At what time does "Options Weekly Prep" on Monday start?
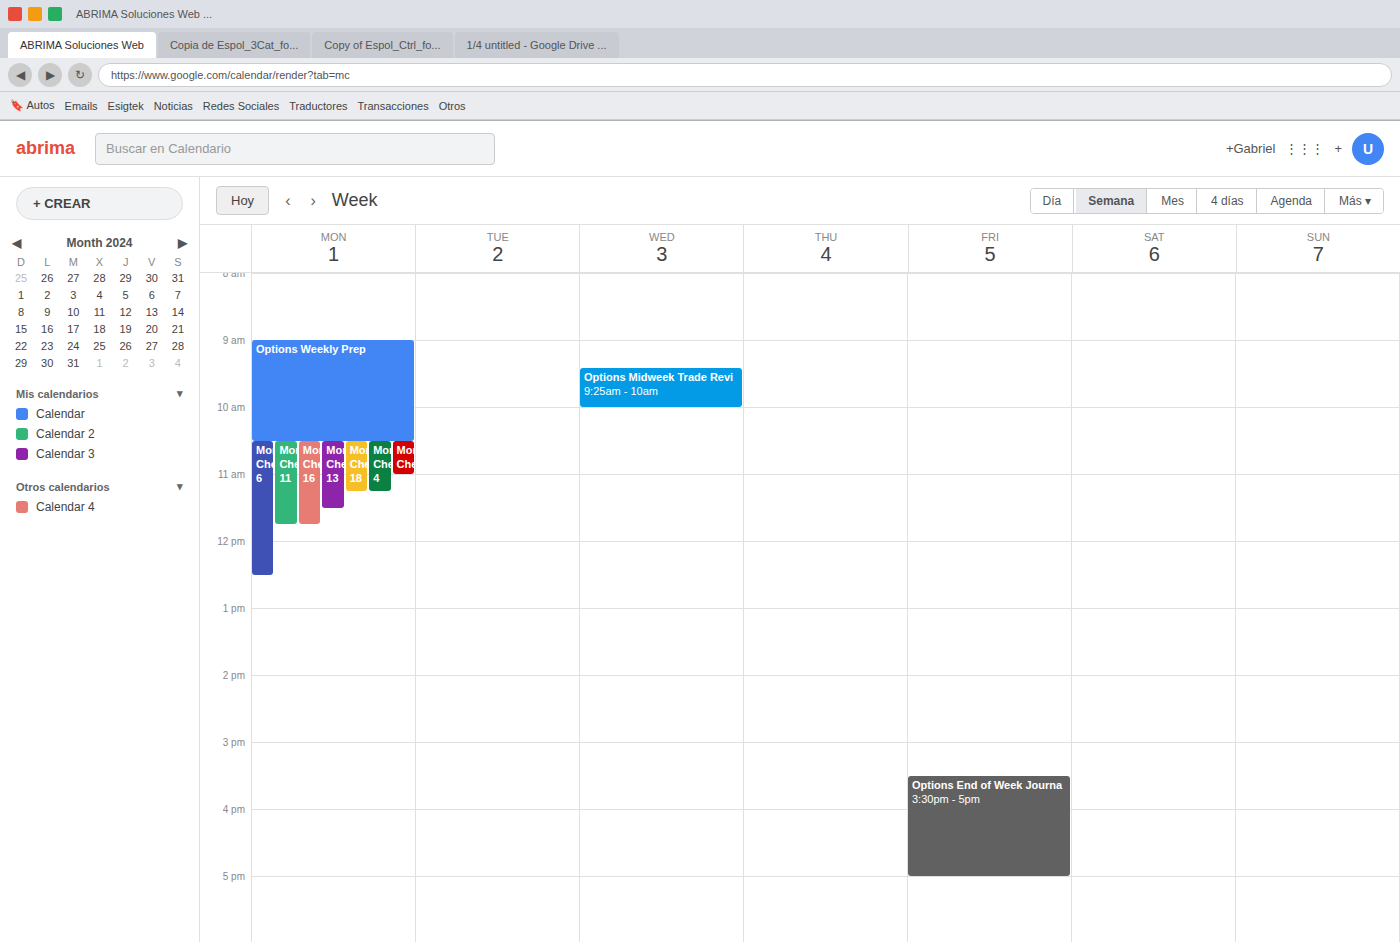
9:00 AM